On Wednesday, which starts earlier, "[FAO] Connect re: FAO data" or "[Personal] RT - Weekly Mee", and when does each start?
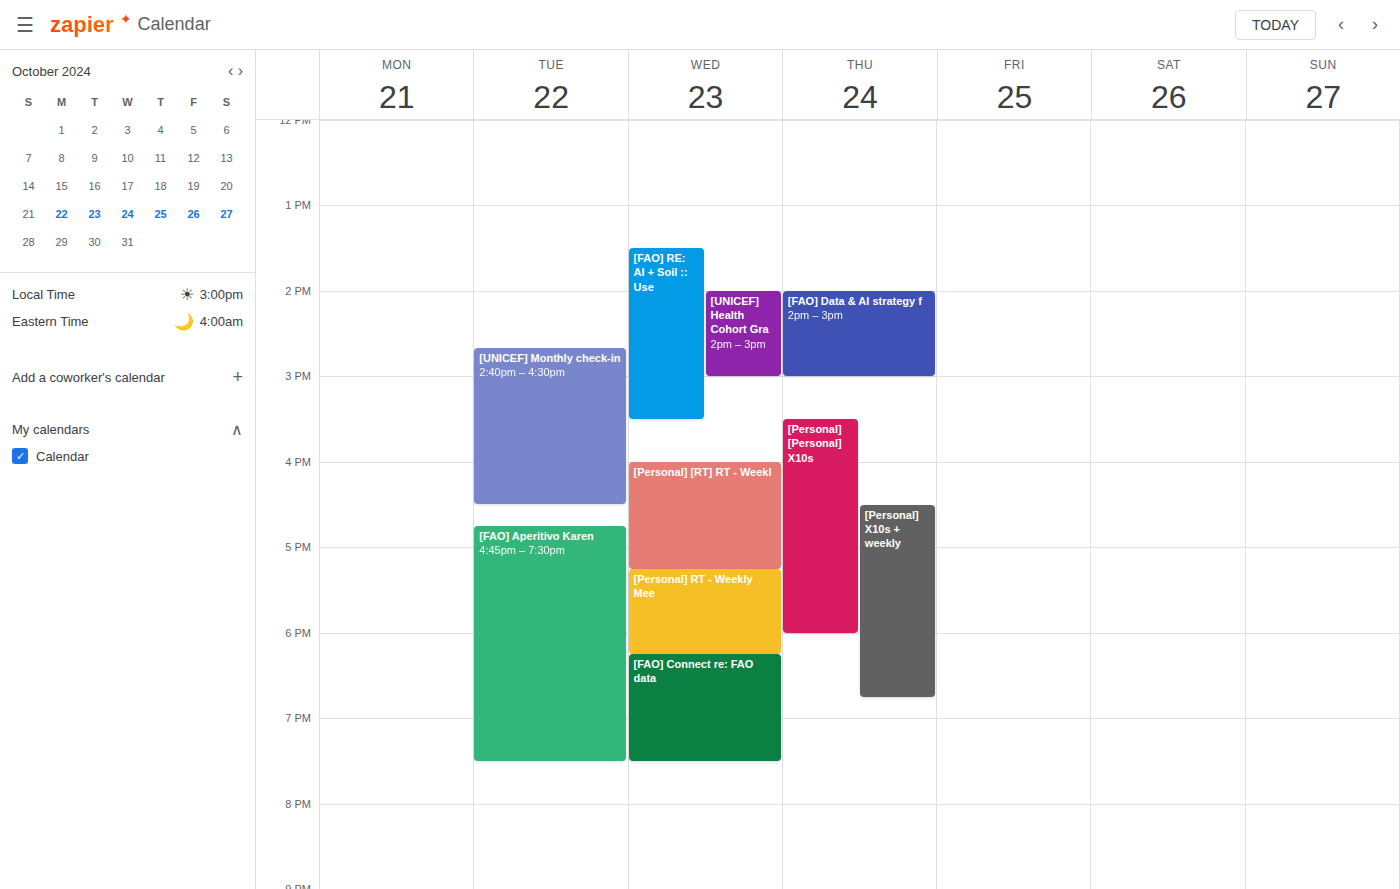
"[Personal] RT - Weekly Mee" 5:15 PM; "[FAO] Connect re: FAO data" 6:15 PM.